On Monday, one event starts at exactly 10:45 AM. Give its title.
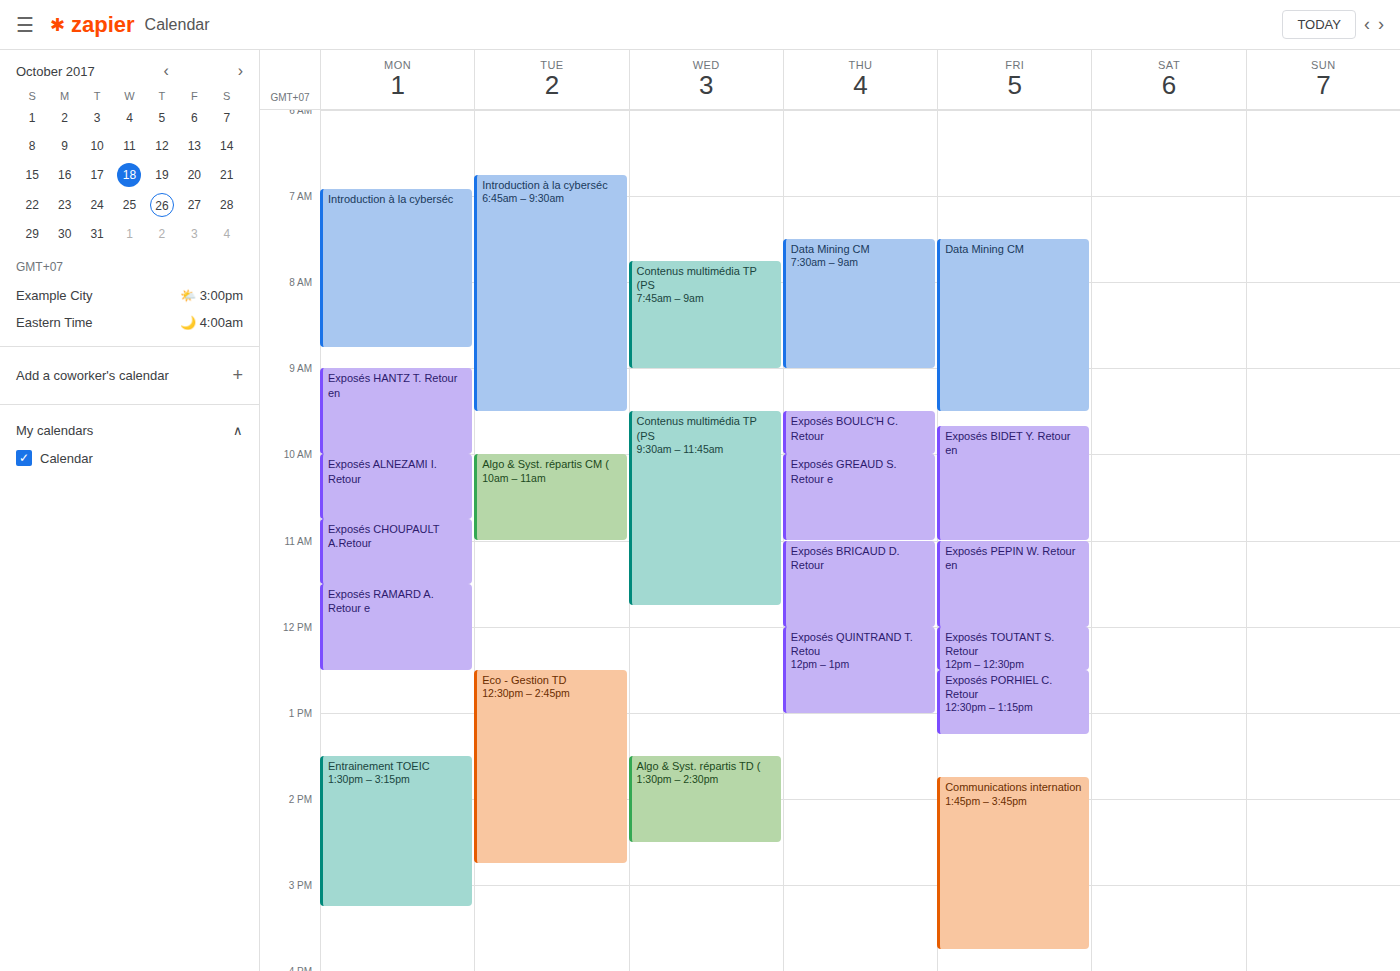
"Exposés CHOUPAULT A.Retour"